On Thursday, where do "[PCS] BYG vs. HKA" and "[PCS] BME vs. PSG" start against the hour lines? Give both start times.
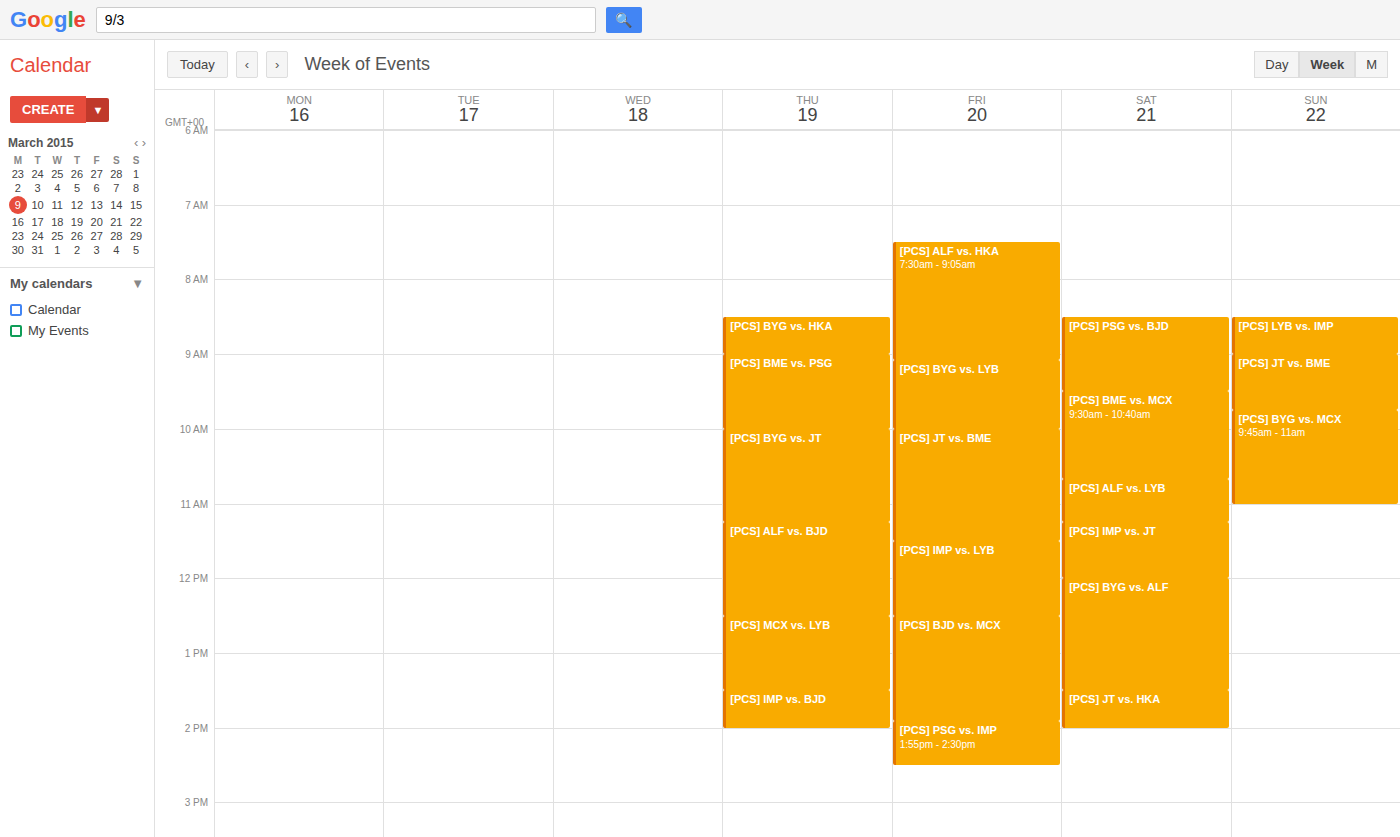
"[PCS] BYG vs. HKA": 8:30 AM, halfway between the 8 AM and 9 AM lines. "[PCS] BME vs. PSG": 9:00 AM, exactly on the 9 AM line.